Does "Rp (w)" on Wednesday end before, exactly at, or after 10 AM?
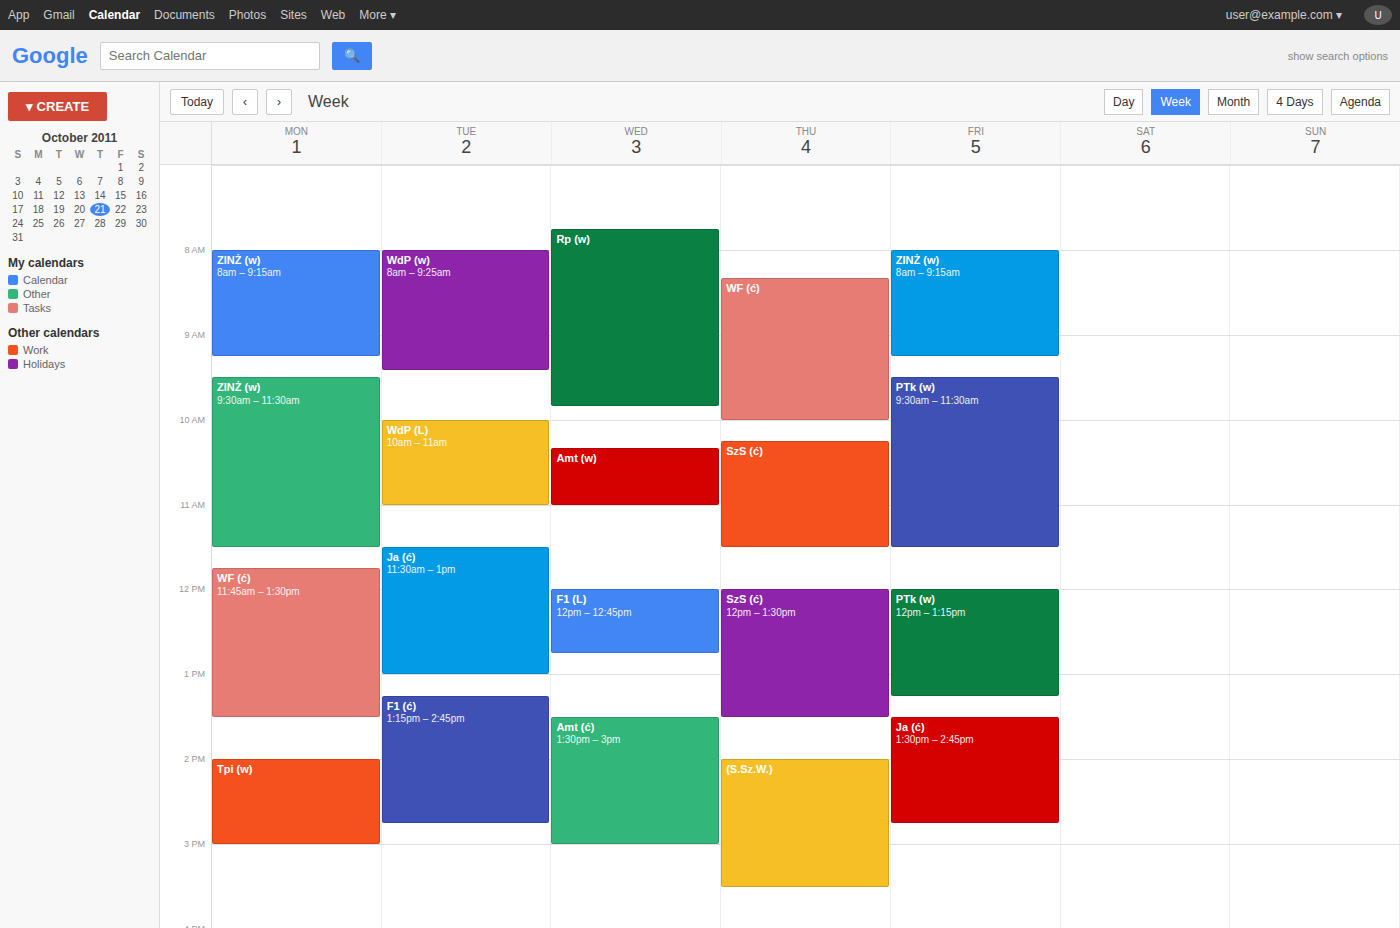
9:50 AM -- before 10 AM, 10 minutes above the 10 AM line.